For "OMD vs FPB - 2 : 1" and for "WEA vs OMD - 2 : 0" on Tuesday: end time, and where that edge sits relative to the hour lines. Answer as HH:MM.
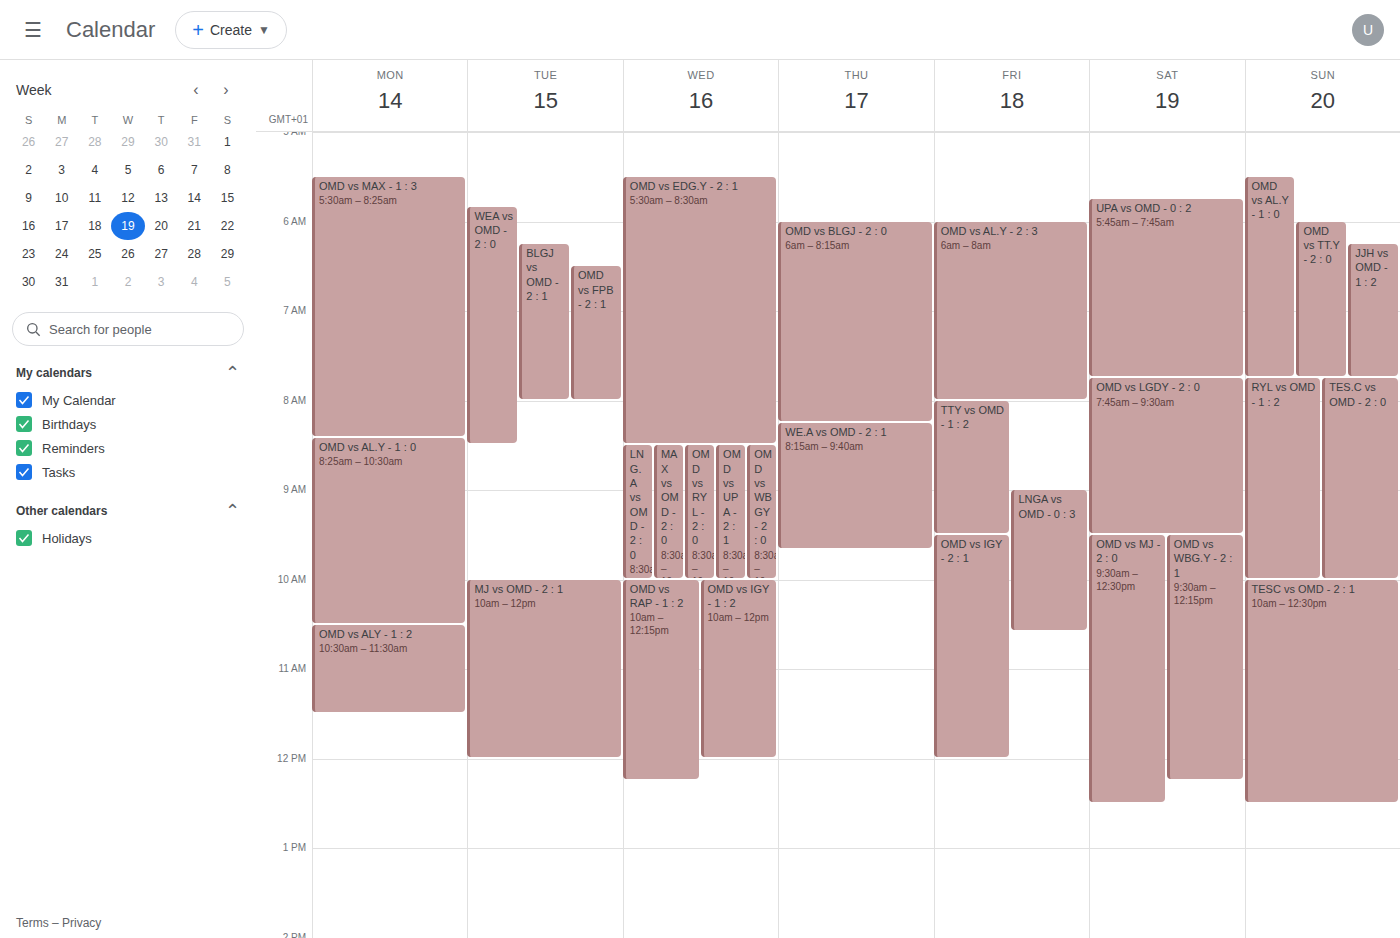
"OMD vs FPB - 2 : 1": 08:00, exactly on the 08:00 line. "WEA vs OMD - 2 : 0": 08:30, halfway between the 08:00 and 09:00 lines.